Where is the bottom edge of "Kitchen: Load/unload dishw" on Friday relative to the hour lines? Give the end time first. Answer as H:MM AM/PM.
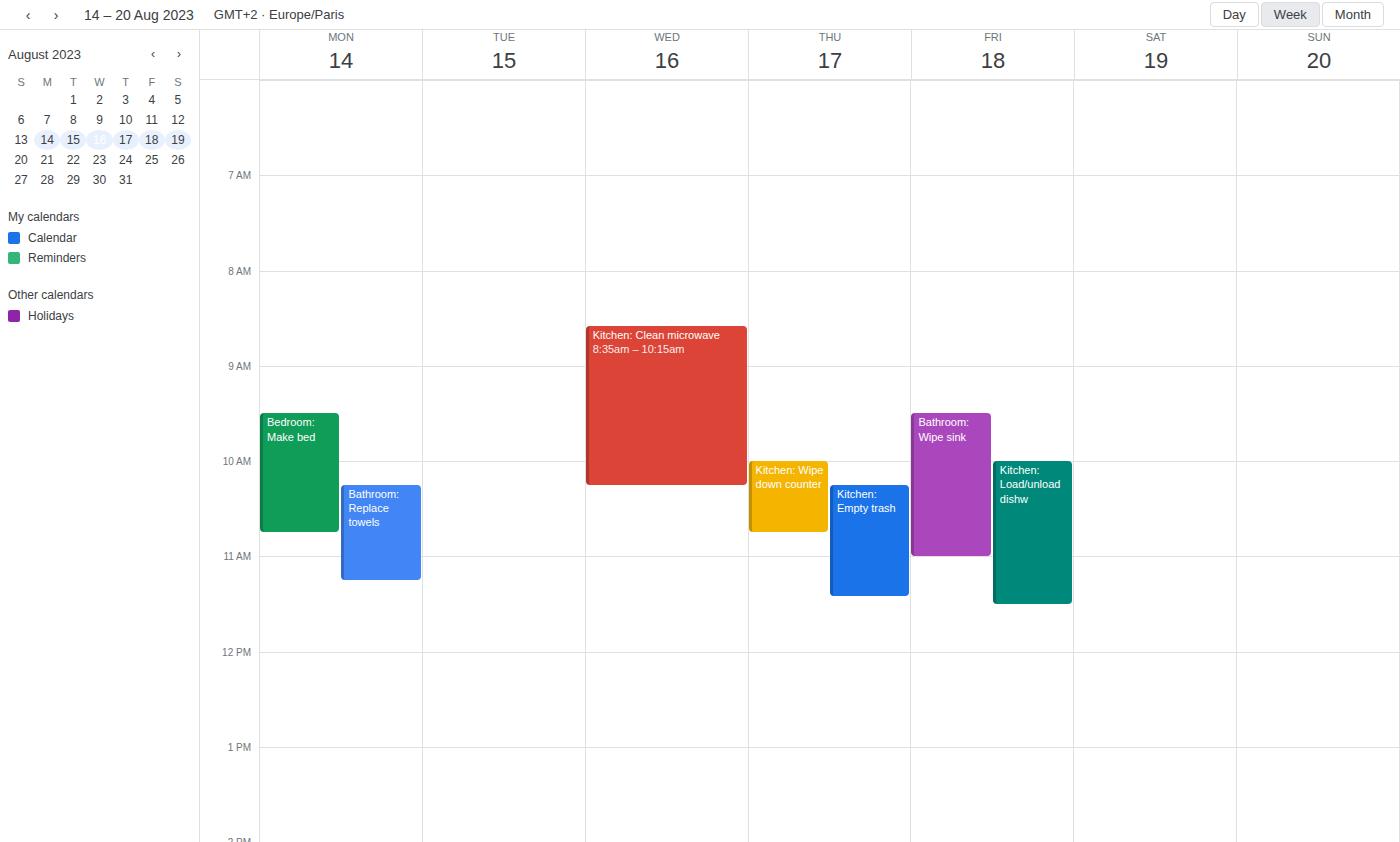
11:30 AM -- halfway between the 11 AM and 12 PM lines.